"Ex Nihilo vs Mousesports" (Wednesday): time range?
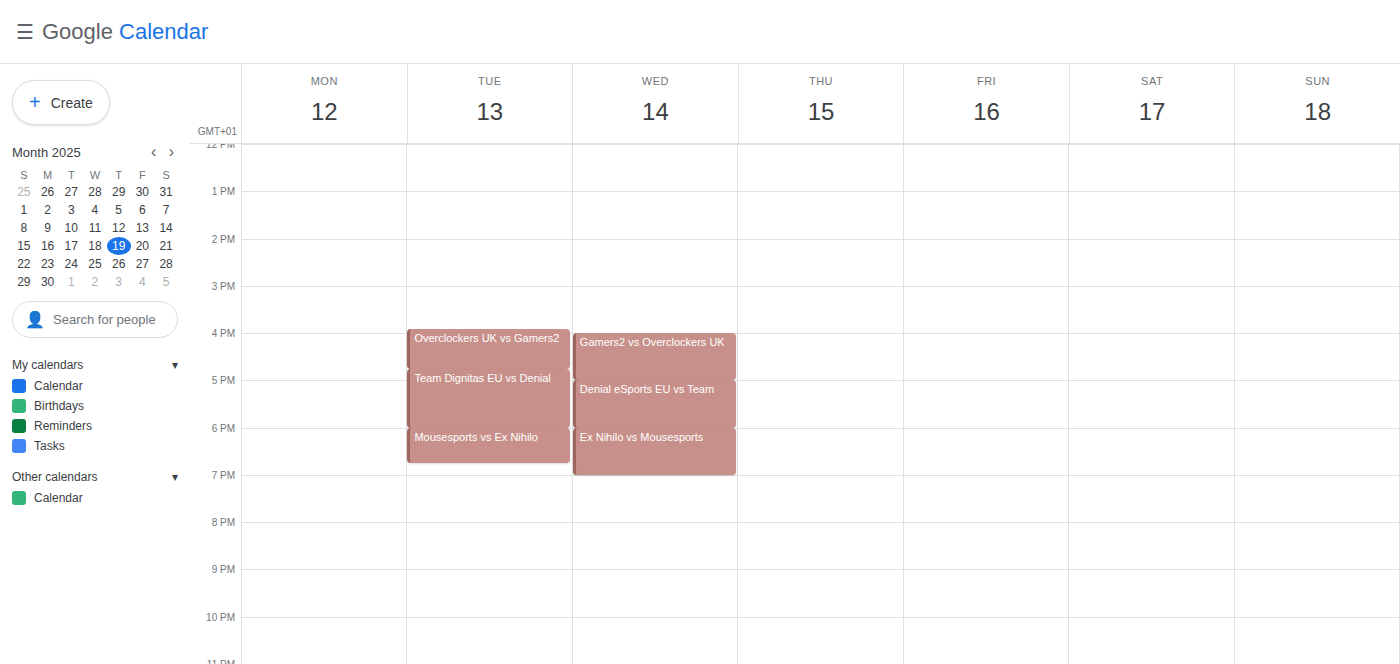
6:00 PM to 7:00 PM